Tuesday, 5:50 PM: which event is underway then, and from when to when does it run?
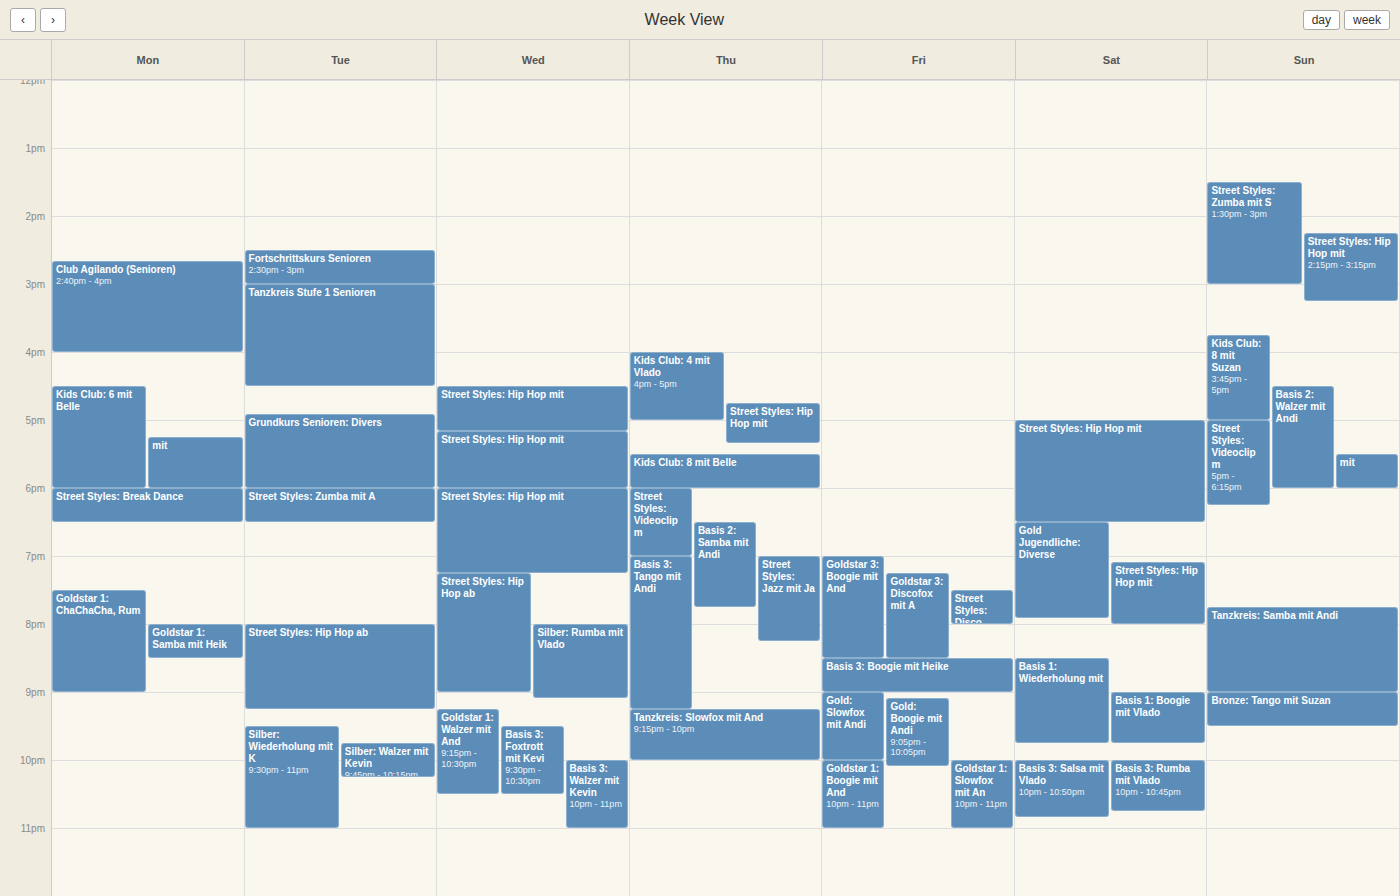
"Grundkurs Senioren: Divers", 4:55 PM to 6:00 PM